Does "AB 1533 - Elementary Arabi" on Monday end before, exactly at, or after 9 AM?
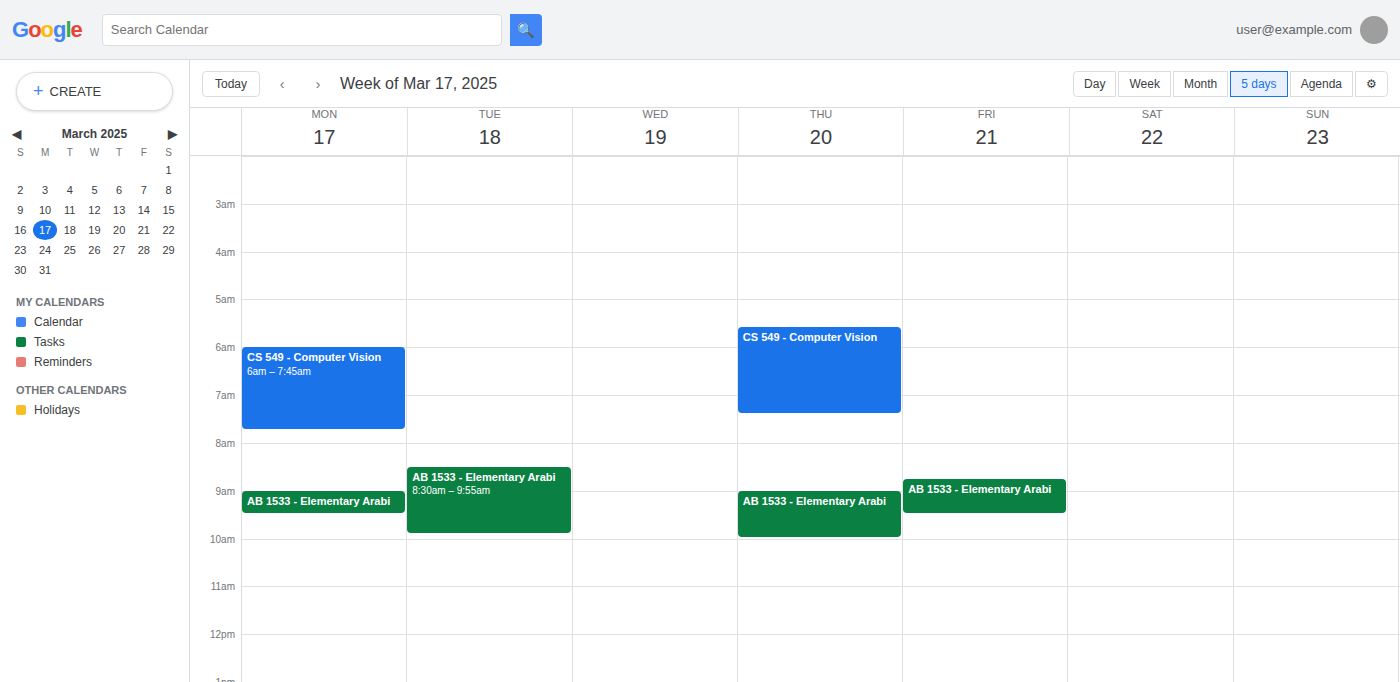
9:30 AM -- after 9 AM, 30 minutes below the 9 AM line.